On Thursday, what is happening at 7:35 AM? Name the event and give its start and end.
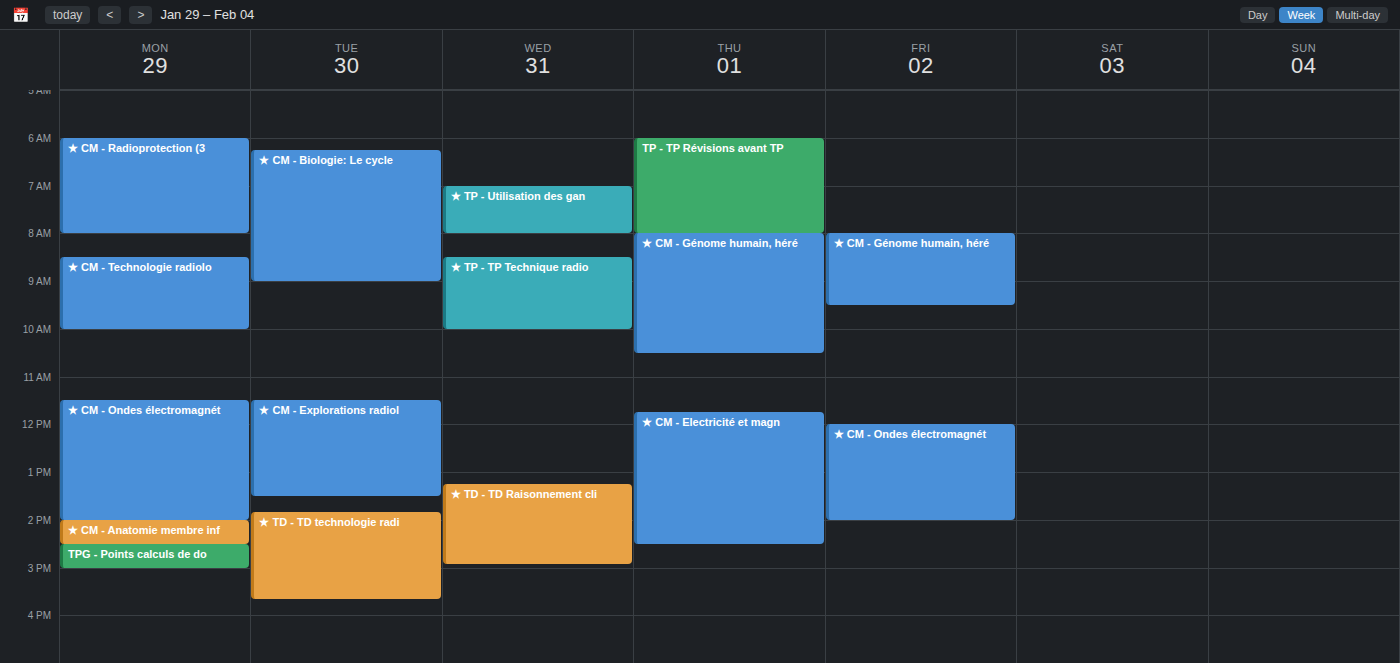
"TP - TP Révisions avant TP", 6:00 AM to 8:00 AM